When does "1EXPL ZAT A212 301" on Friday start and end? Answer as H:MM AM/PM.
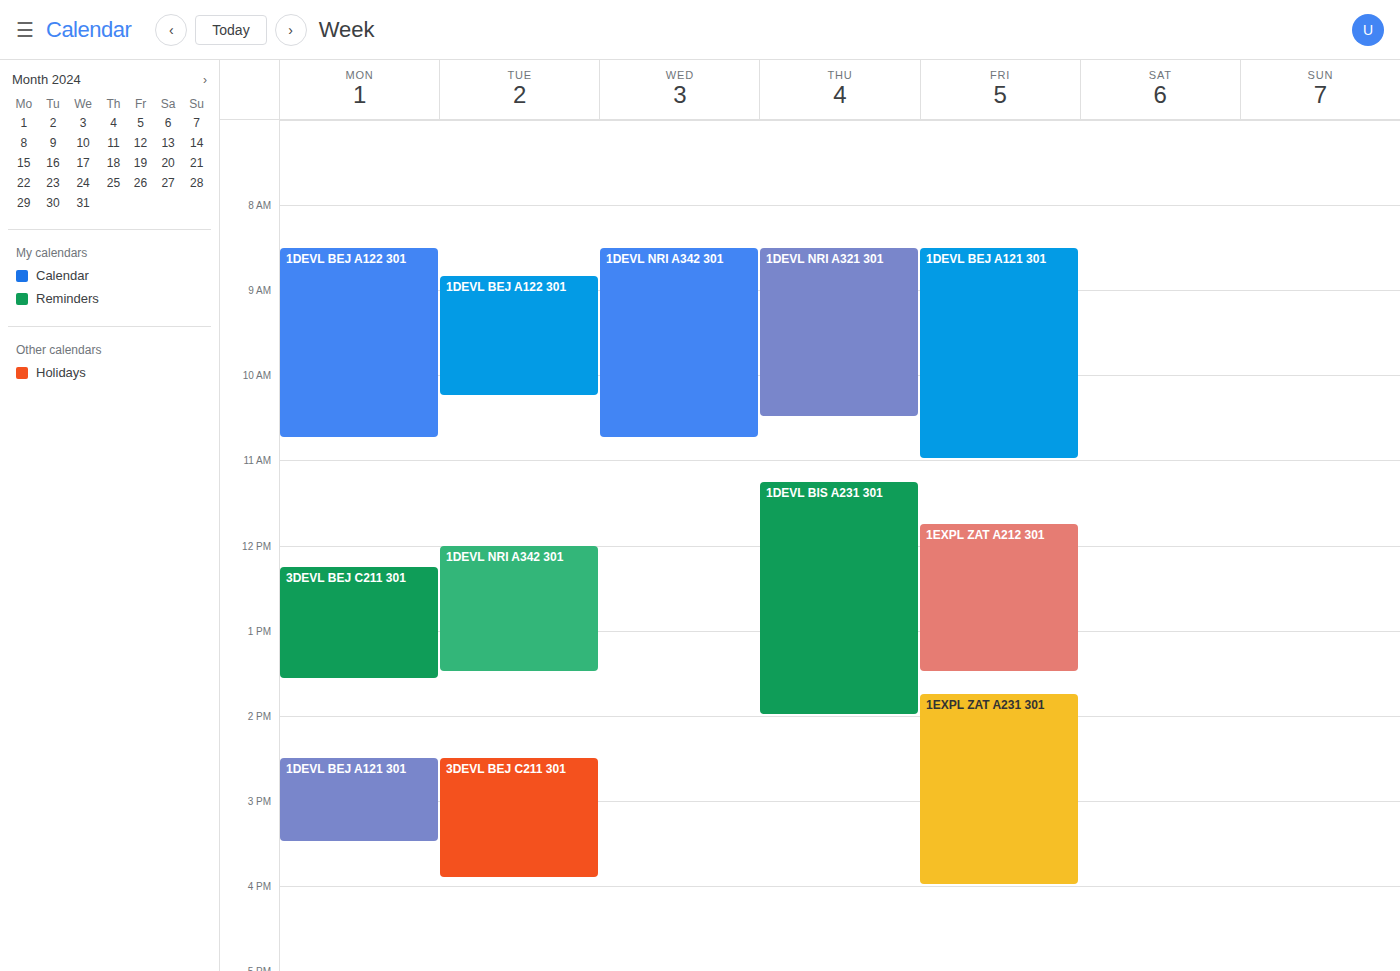
11:45 AM to 1:30 PM